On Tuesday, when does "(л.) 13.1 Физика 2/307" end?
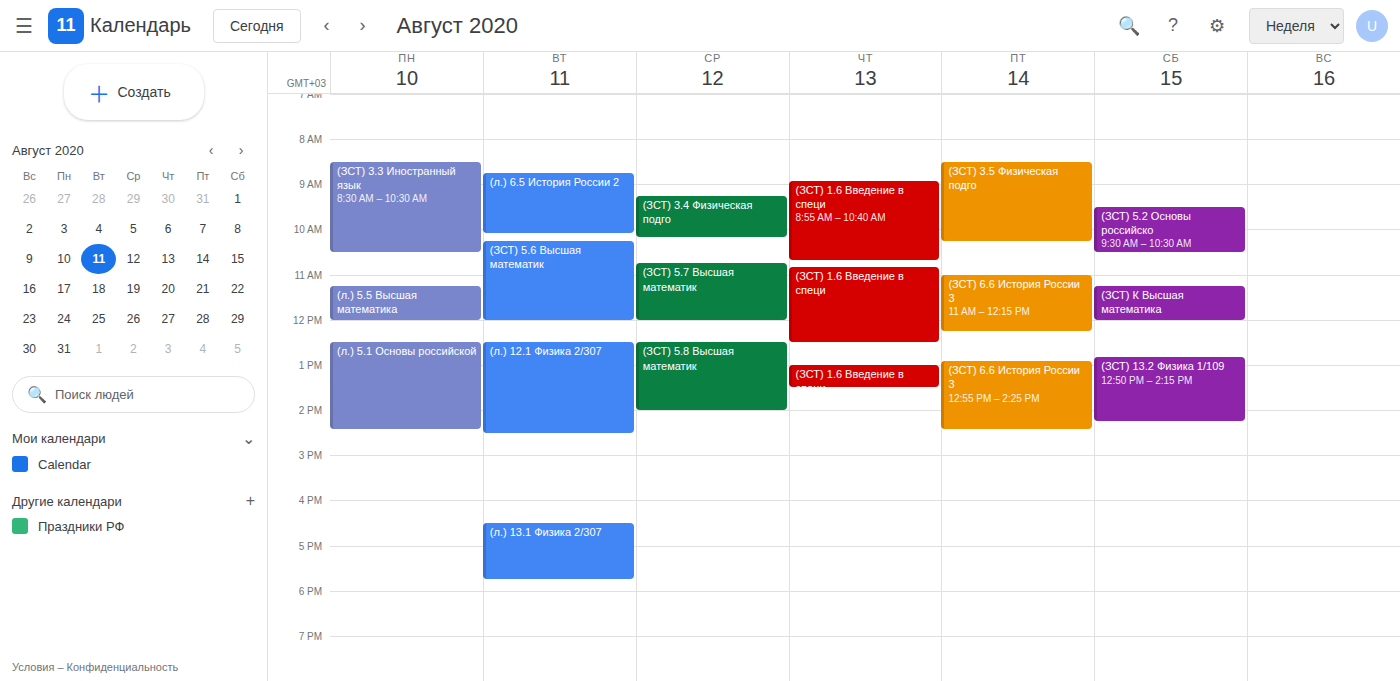
5:45 PM